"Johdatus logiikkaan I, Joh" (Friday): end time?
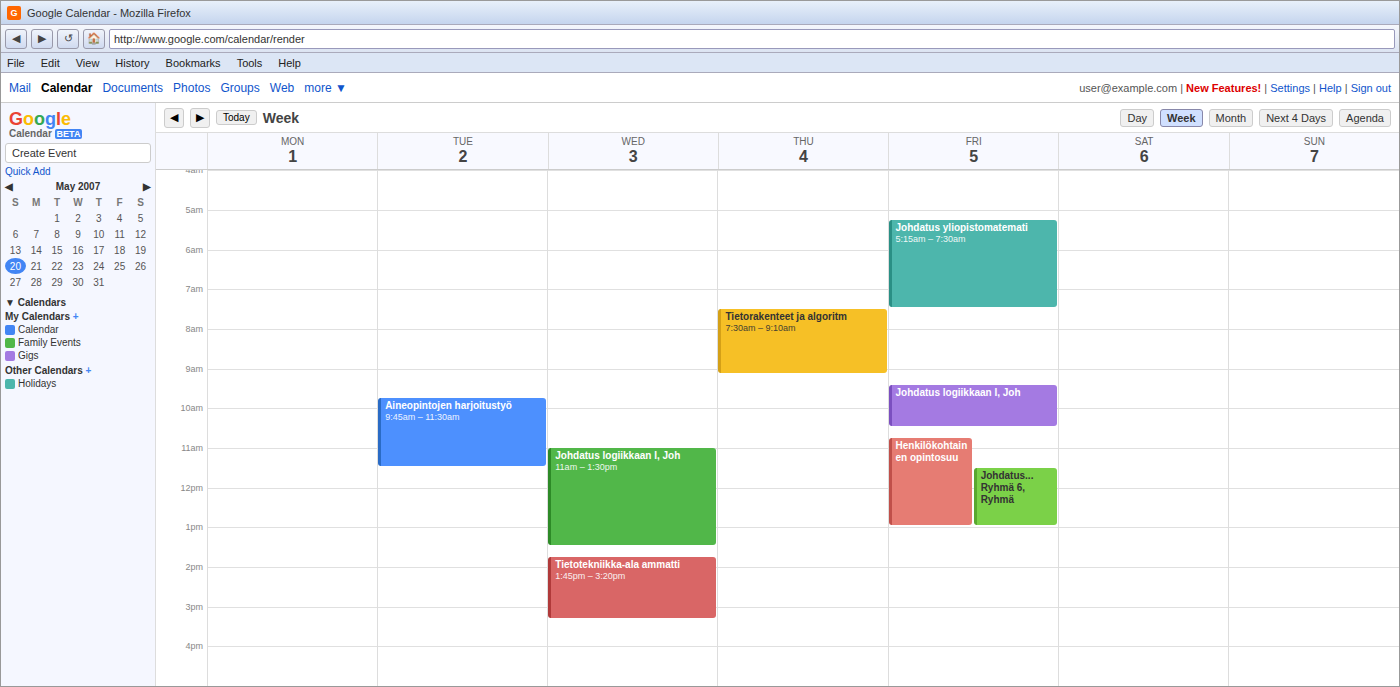
10:30 AM